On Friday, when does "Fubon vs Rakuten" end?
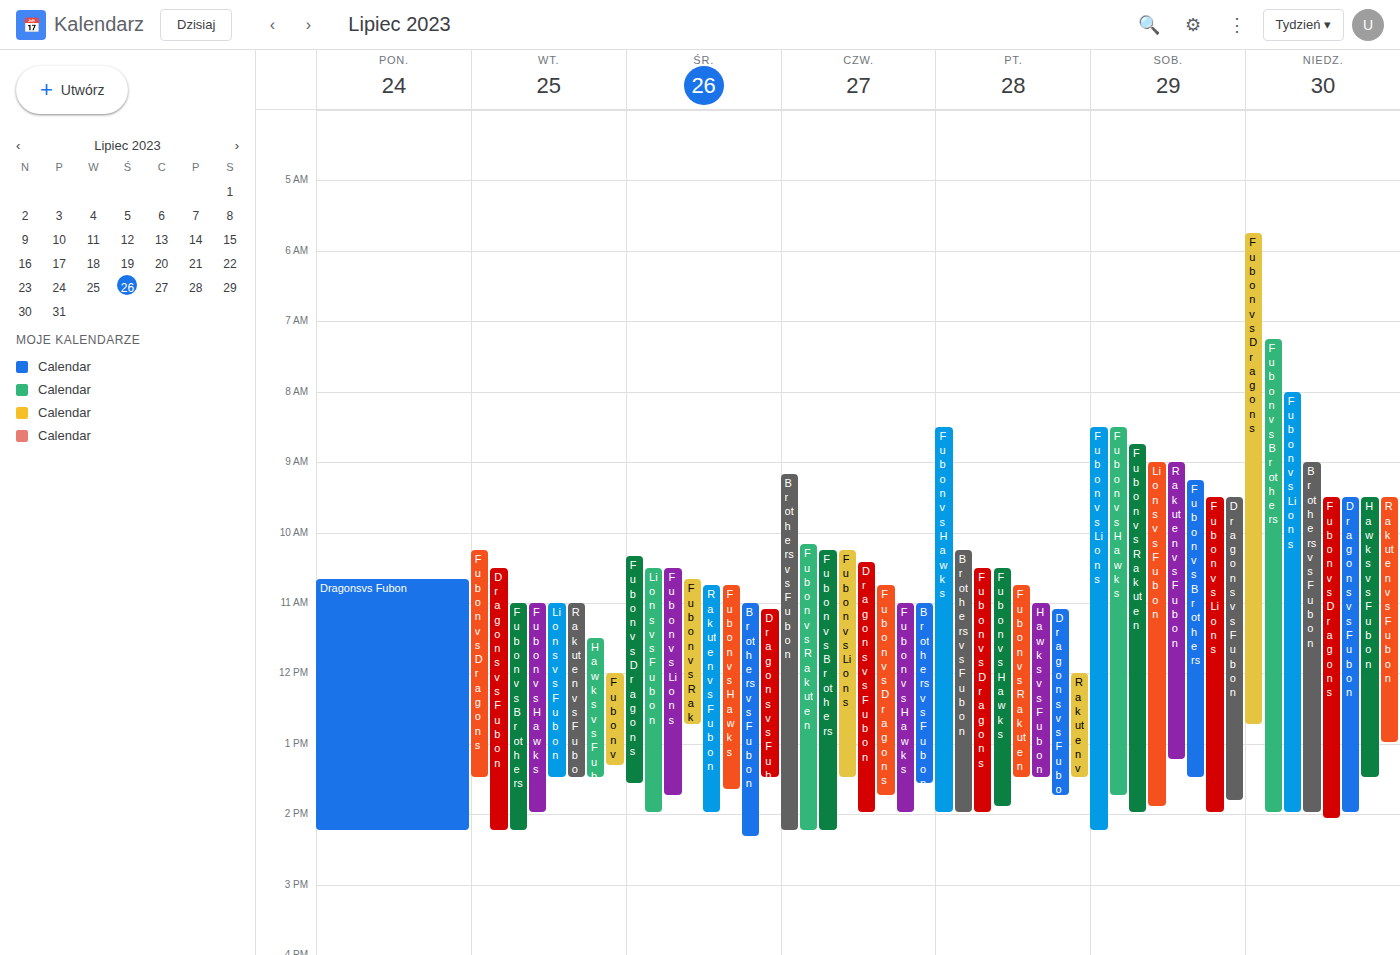
1:30 PM